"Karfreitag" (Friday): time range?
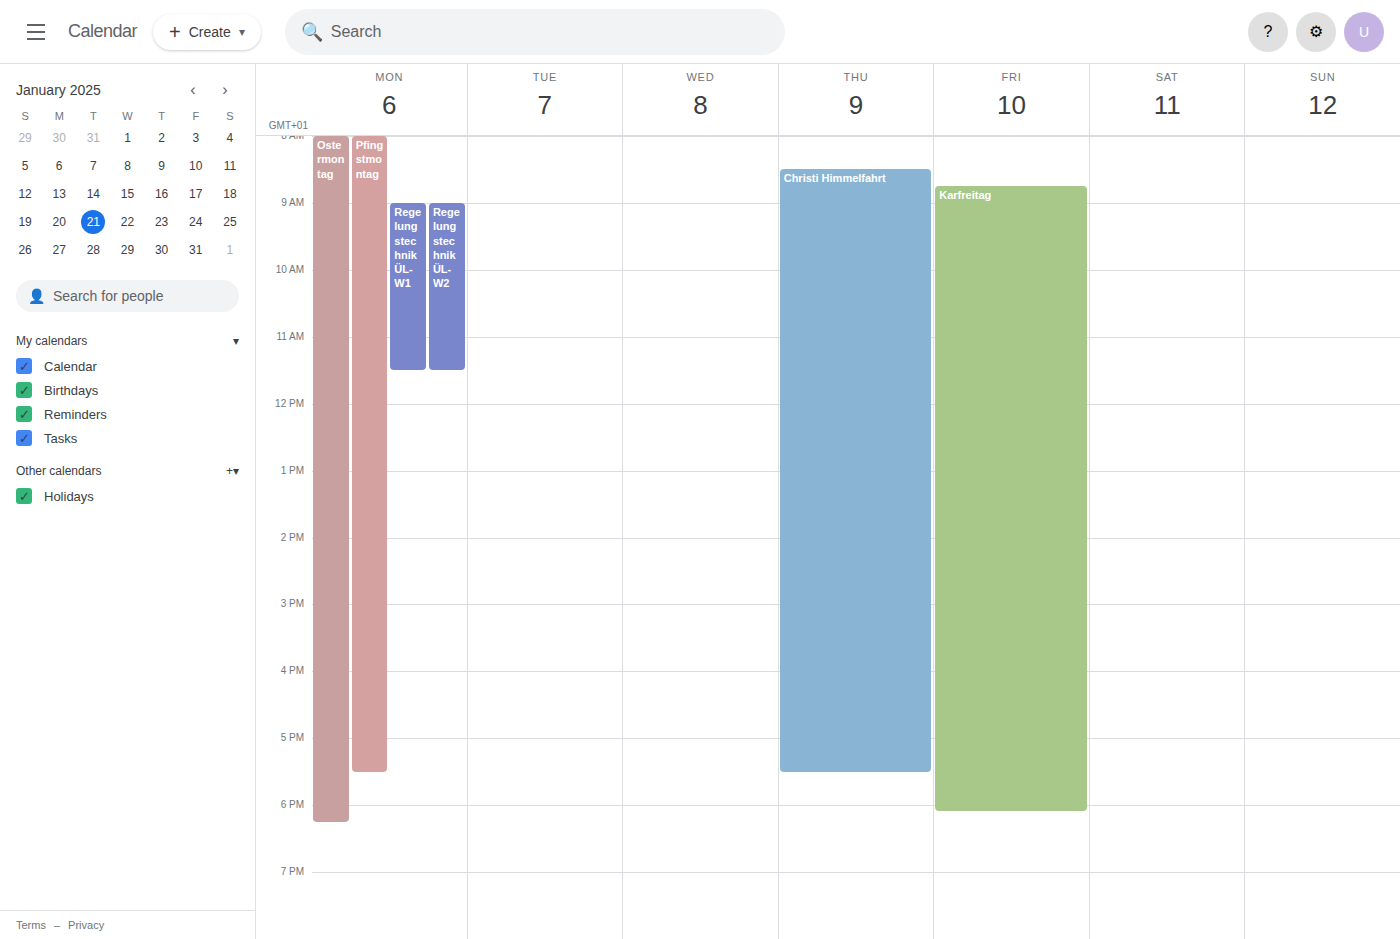
8:45 AM to 6:05 PM